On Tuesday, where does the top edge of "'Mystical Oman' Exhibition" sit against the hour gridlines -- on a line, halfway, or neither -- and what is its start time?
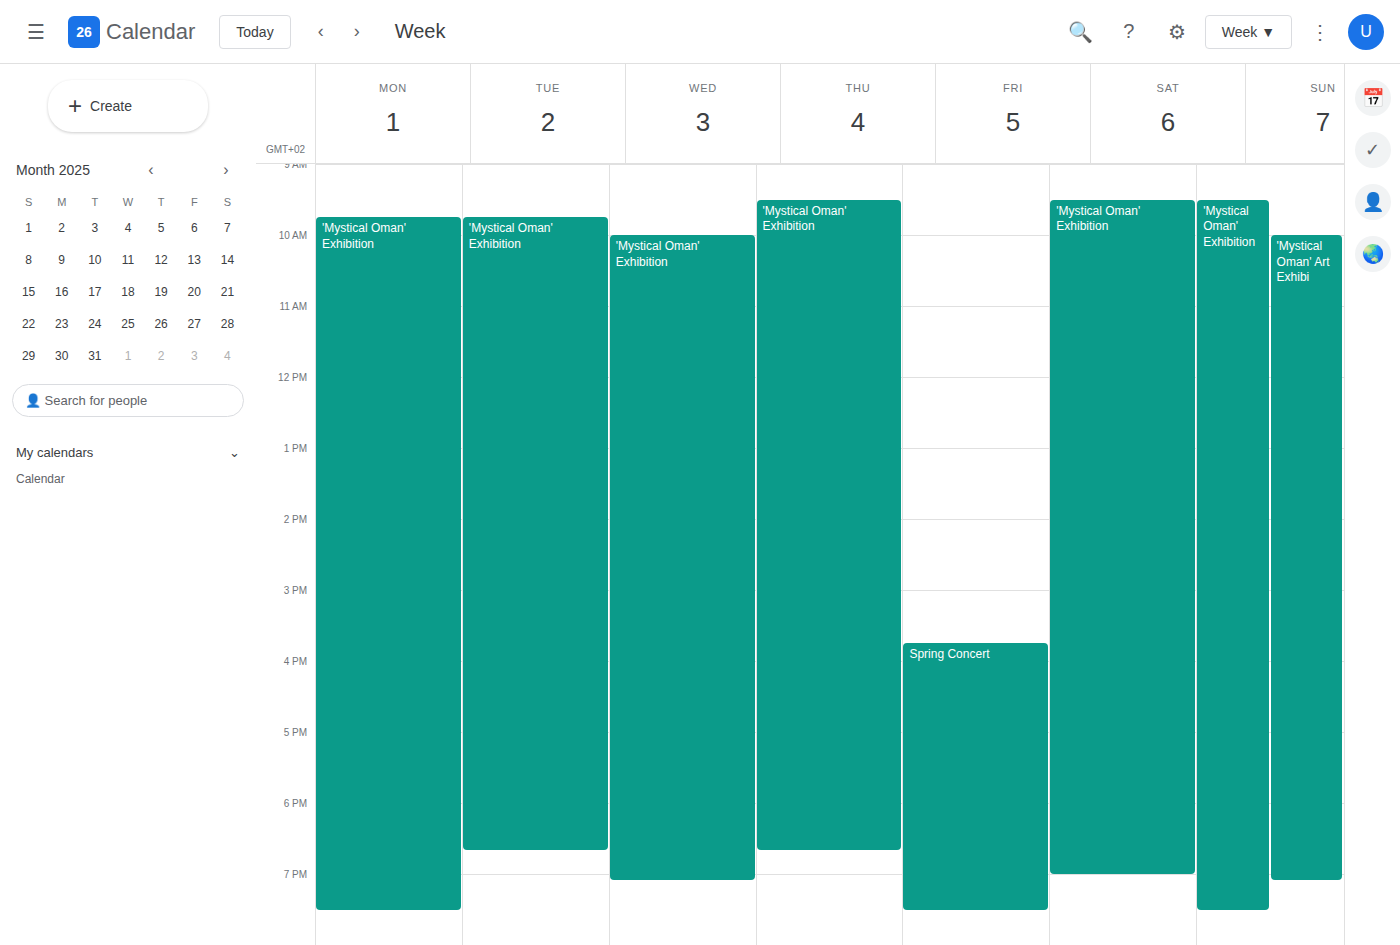
9:45 AM -- neither: three quarters of the way from the 9 AM line to the 10 AM line.